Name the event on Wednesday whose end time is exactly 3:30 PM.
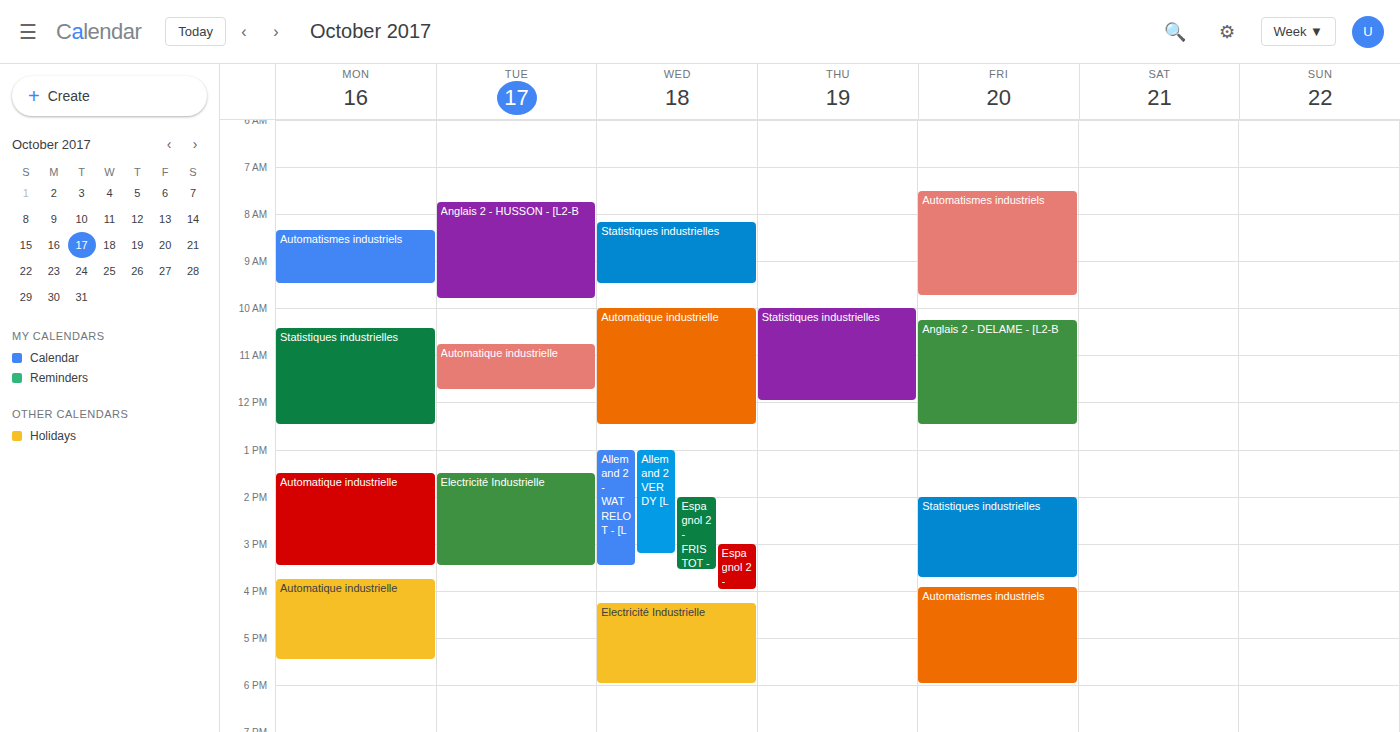
"Allemand 2 - WATRELOT - [L"